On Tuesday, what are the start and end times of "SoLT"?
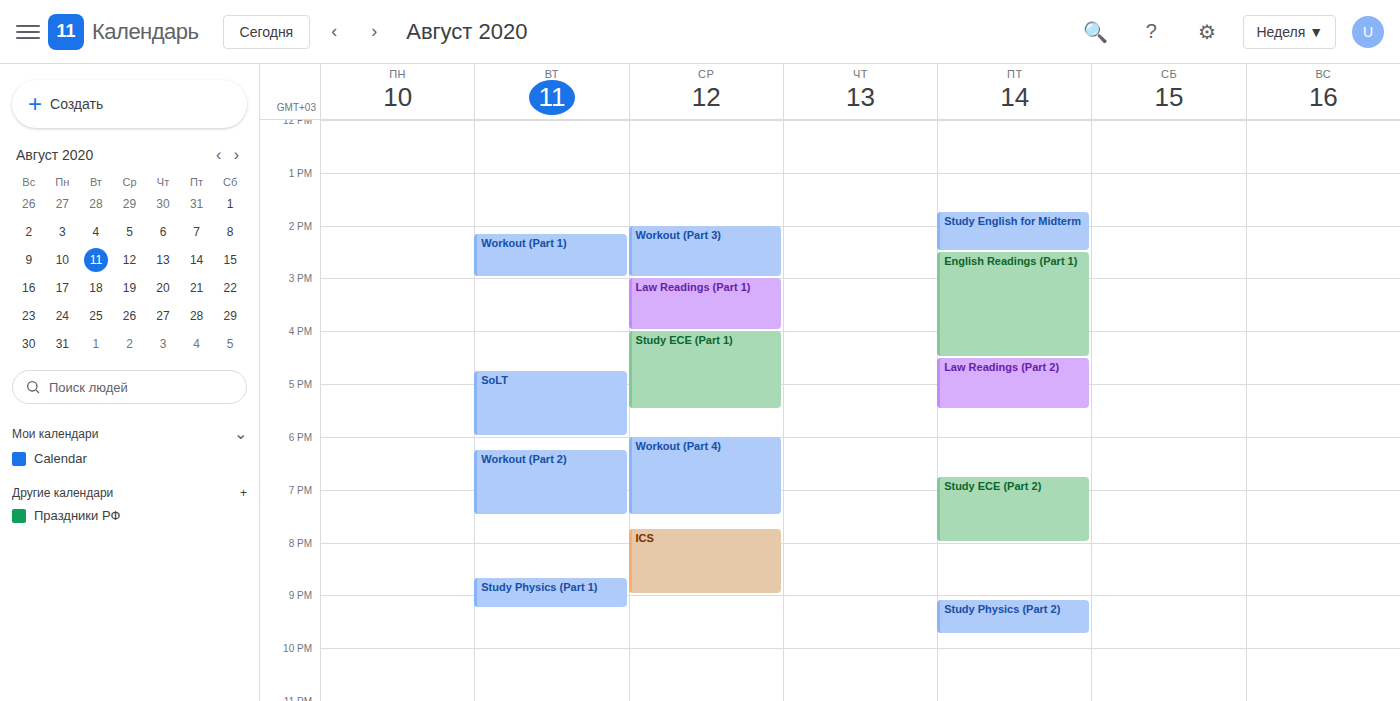
4:45 PM to 6:00 PM